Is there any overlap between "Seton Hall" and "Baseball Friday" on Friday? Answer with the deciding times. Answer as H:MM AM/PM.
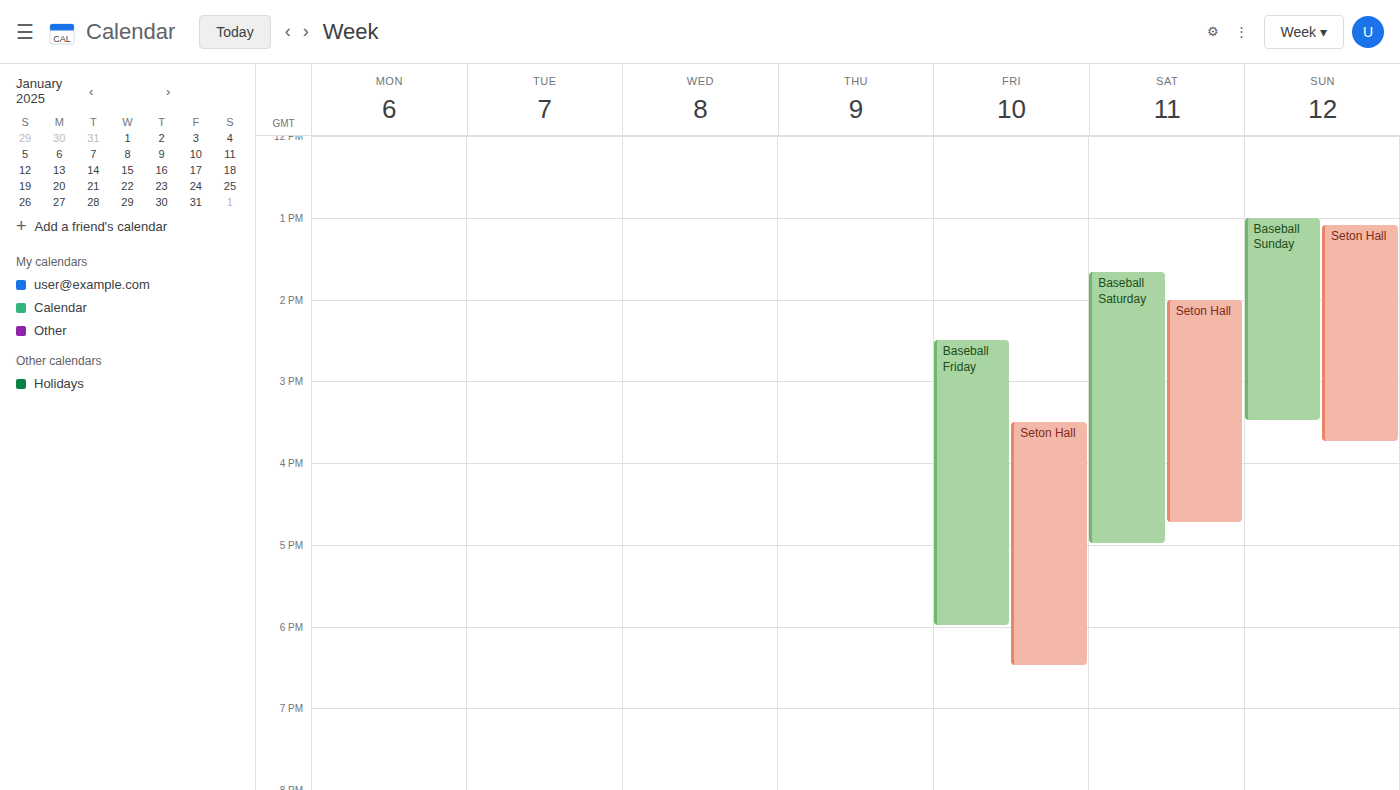
"Seton Hall" starts at 3:30 PM, before "Baseball Friday" ends at 6:00 PM -- they overlap.